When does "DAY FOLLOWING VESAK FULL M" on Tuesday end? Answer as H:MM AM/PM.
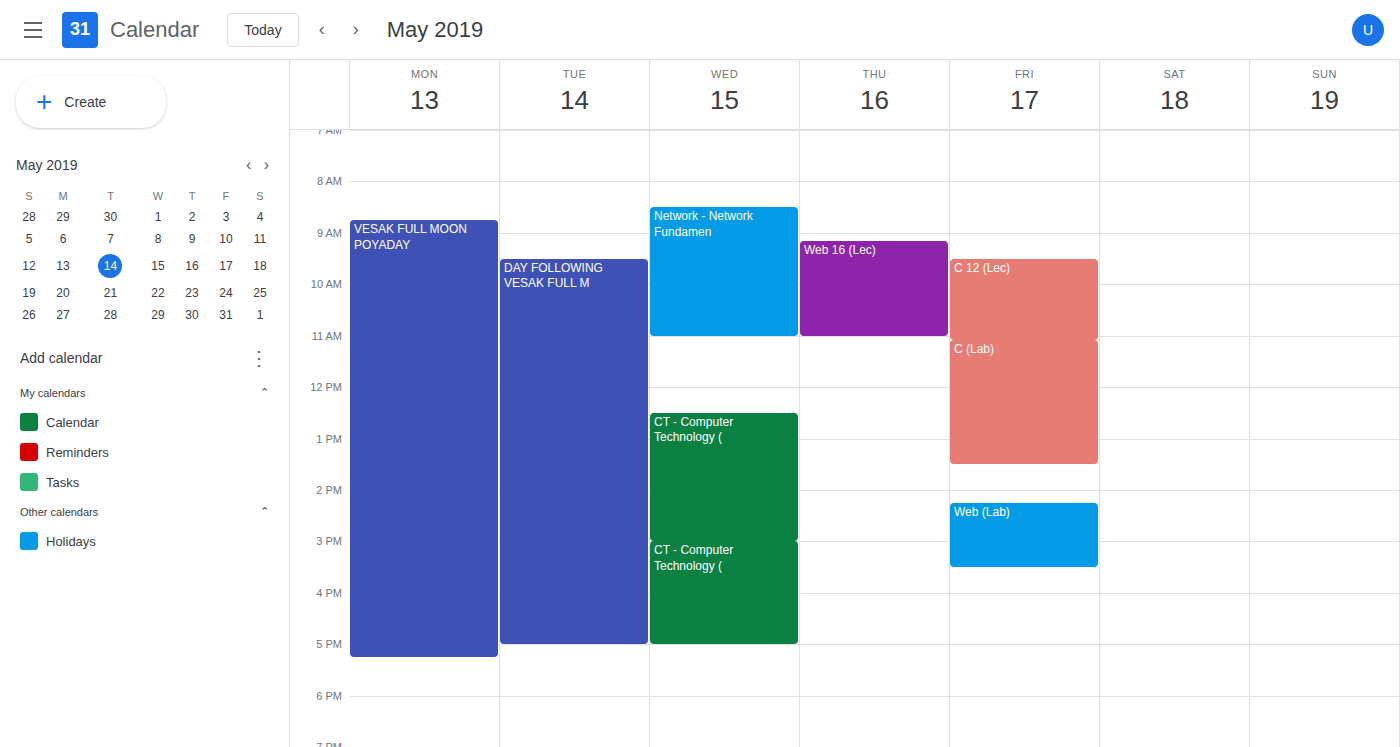
5:00 PM